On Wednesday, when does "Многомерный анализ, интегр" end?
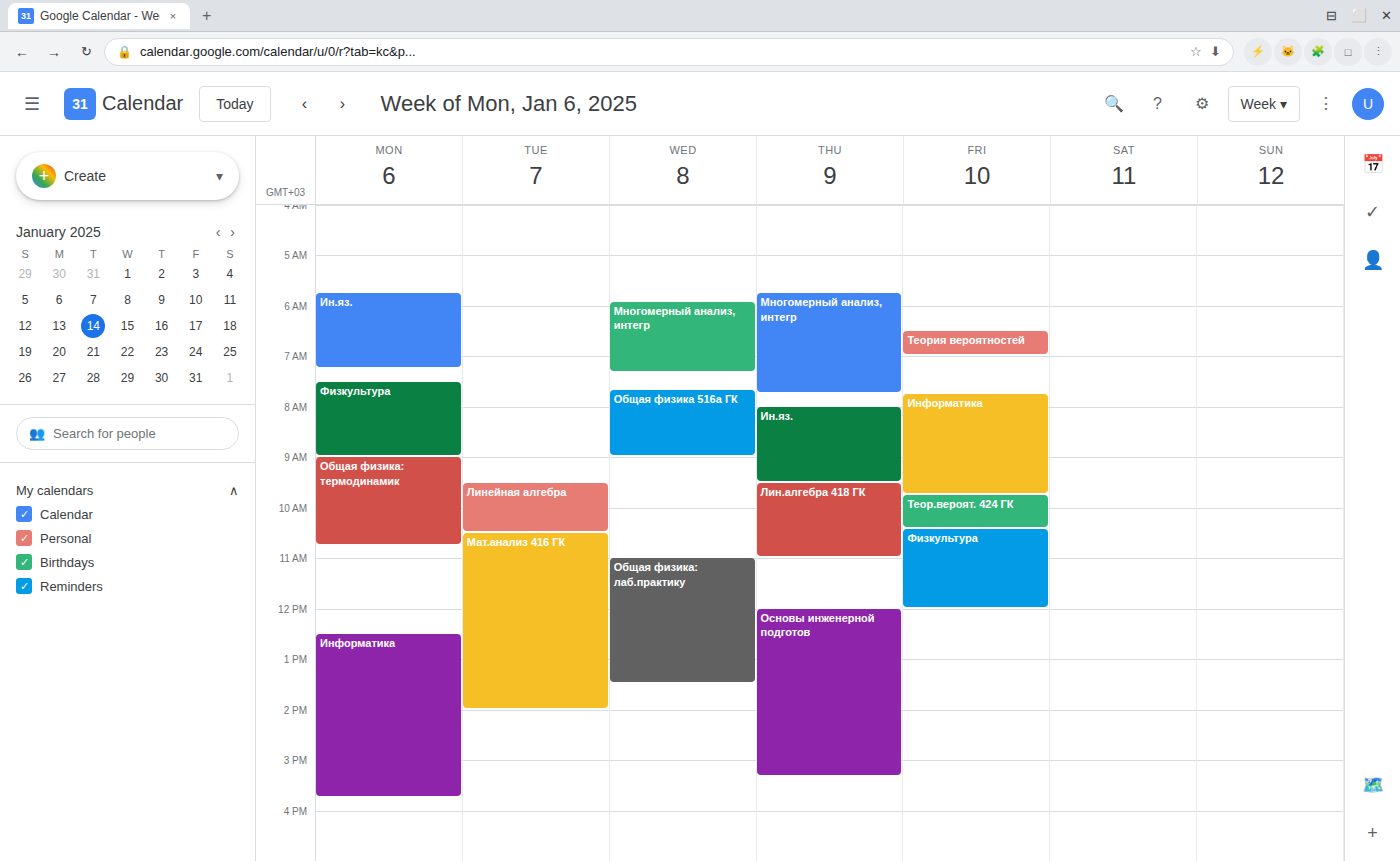
07:20